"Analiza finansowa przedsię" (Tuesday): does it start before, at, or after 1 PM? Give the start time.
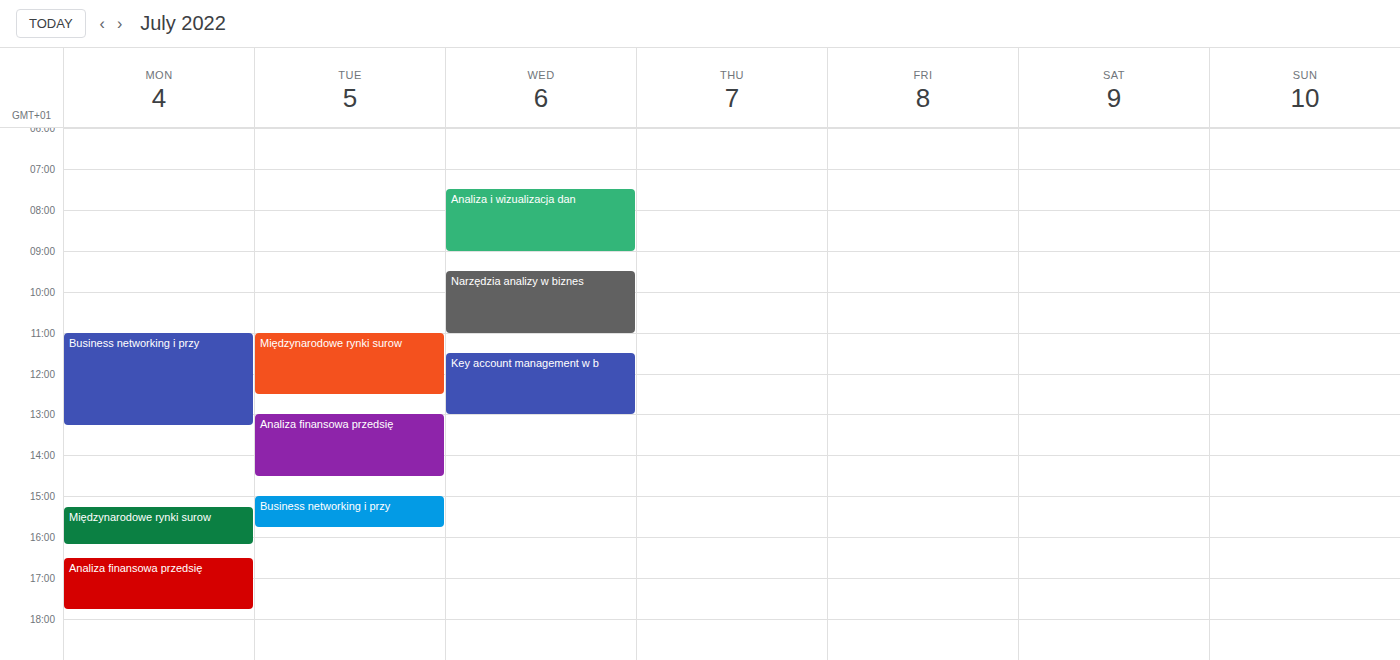
1:00 PM -- exactly at 1 PM, on the 1 PM line.